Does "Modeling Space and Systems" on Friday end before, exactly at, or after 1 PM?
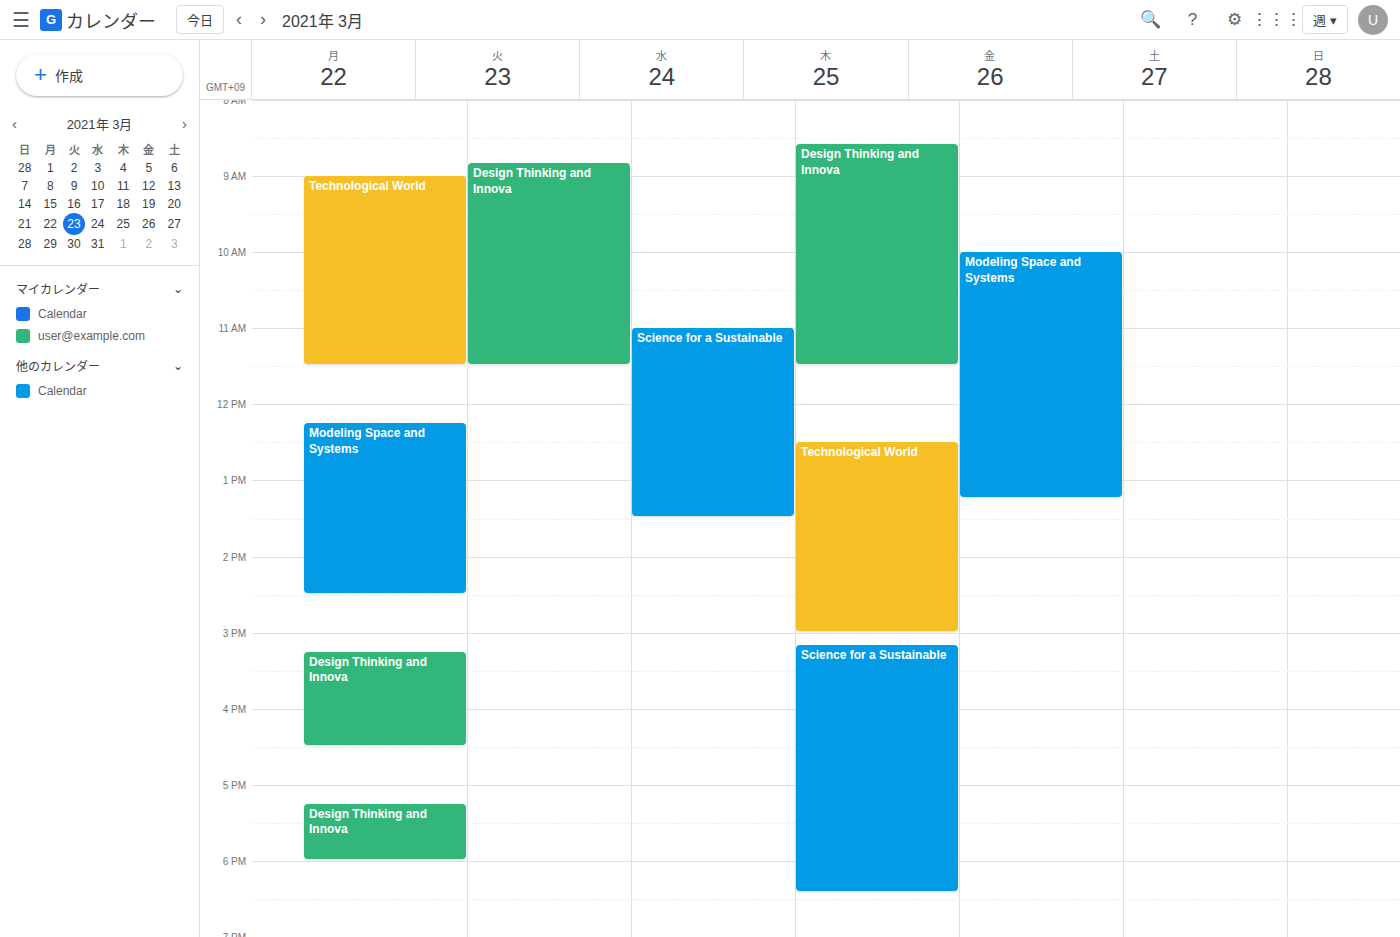
1:15 PM -- after 1 PM, 15 minutes below the 1 PM line.